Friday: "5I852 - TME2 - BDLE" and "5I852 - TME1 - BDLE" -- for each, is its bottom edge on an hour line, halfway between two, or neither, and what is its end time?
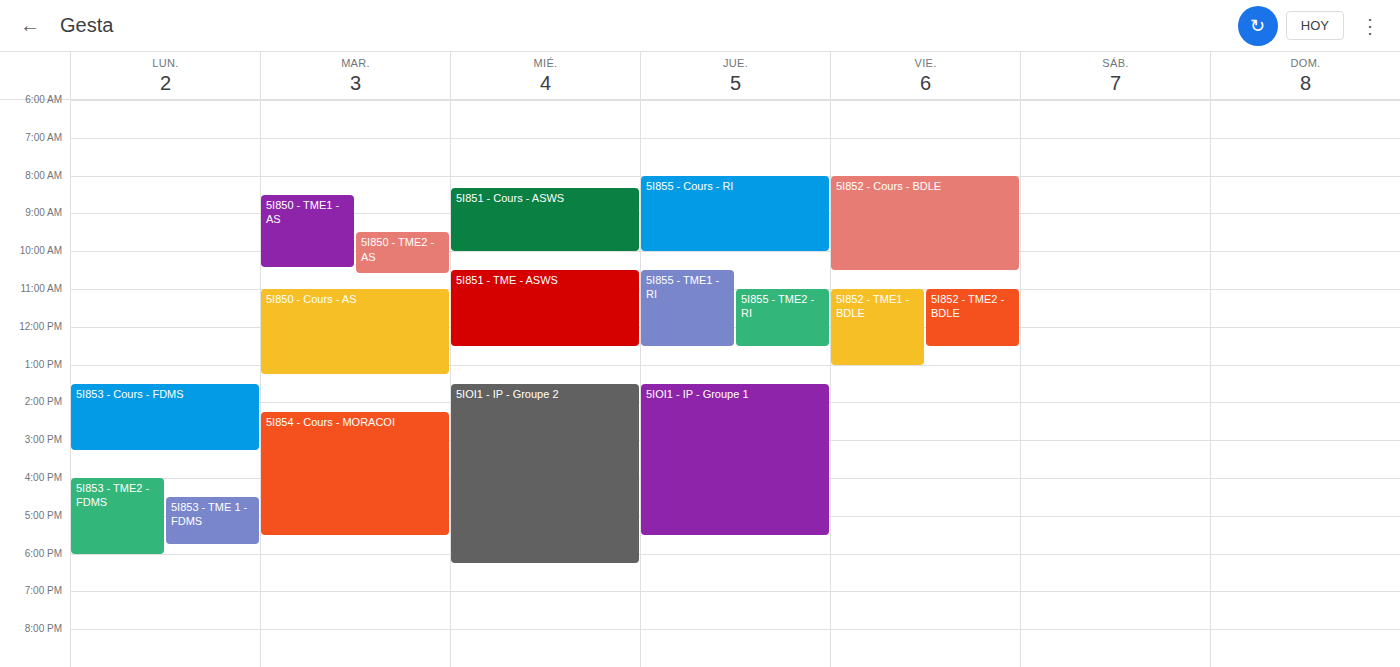
"5I852 - TME2 - BDLE": 12:30 PM, halfway between the 12 PM and 1 PM lines. "5I852 - TME1 - BDLE": 1:00 PM, exactly on the 1 PM line.